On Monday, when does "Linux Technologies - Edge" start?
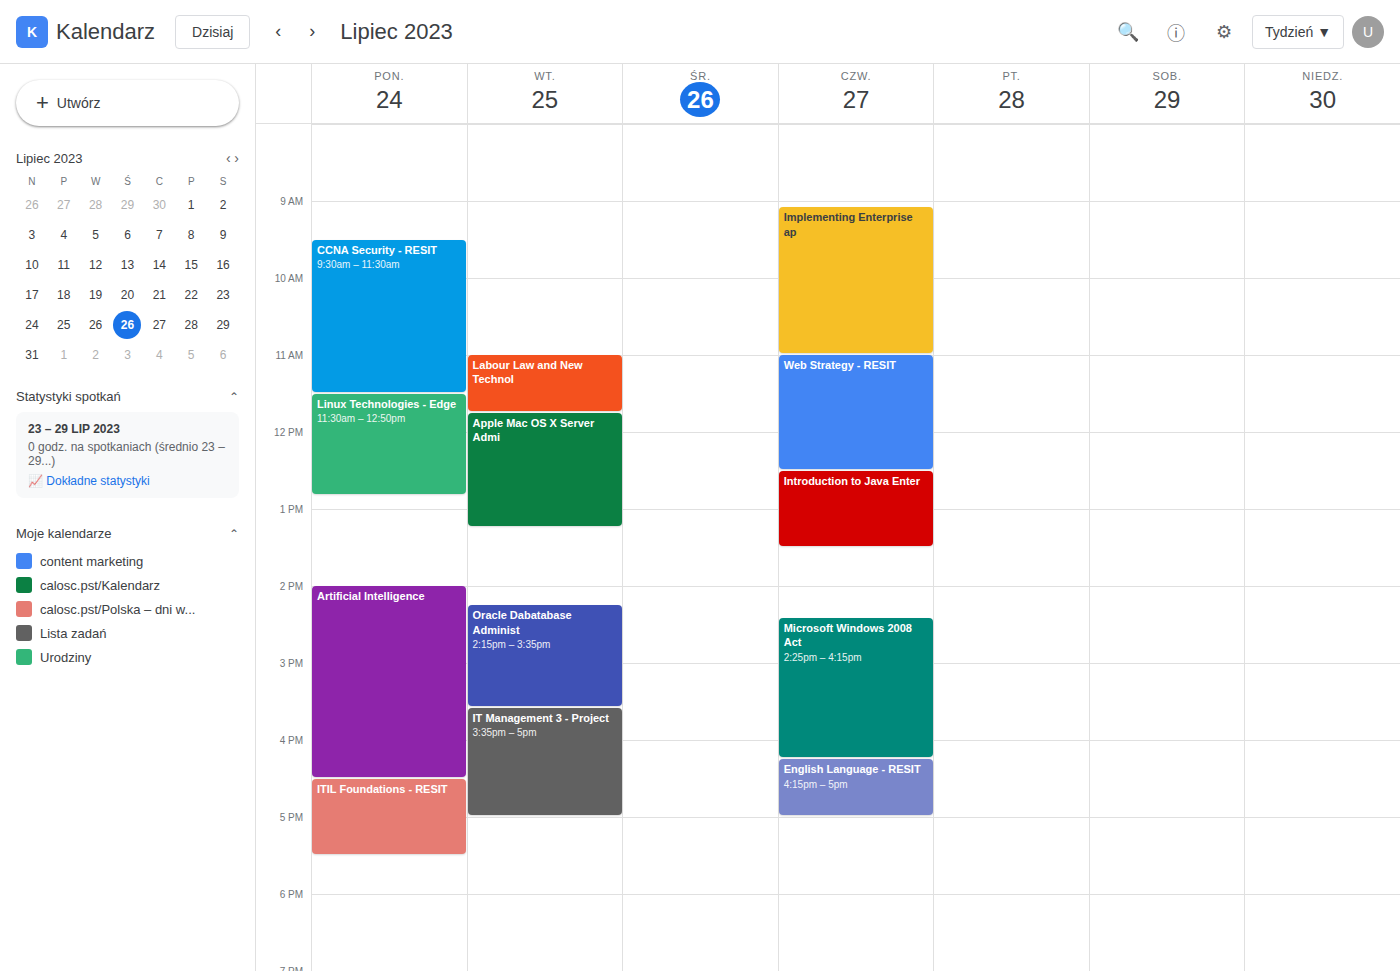
11:30 AM